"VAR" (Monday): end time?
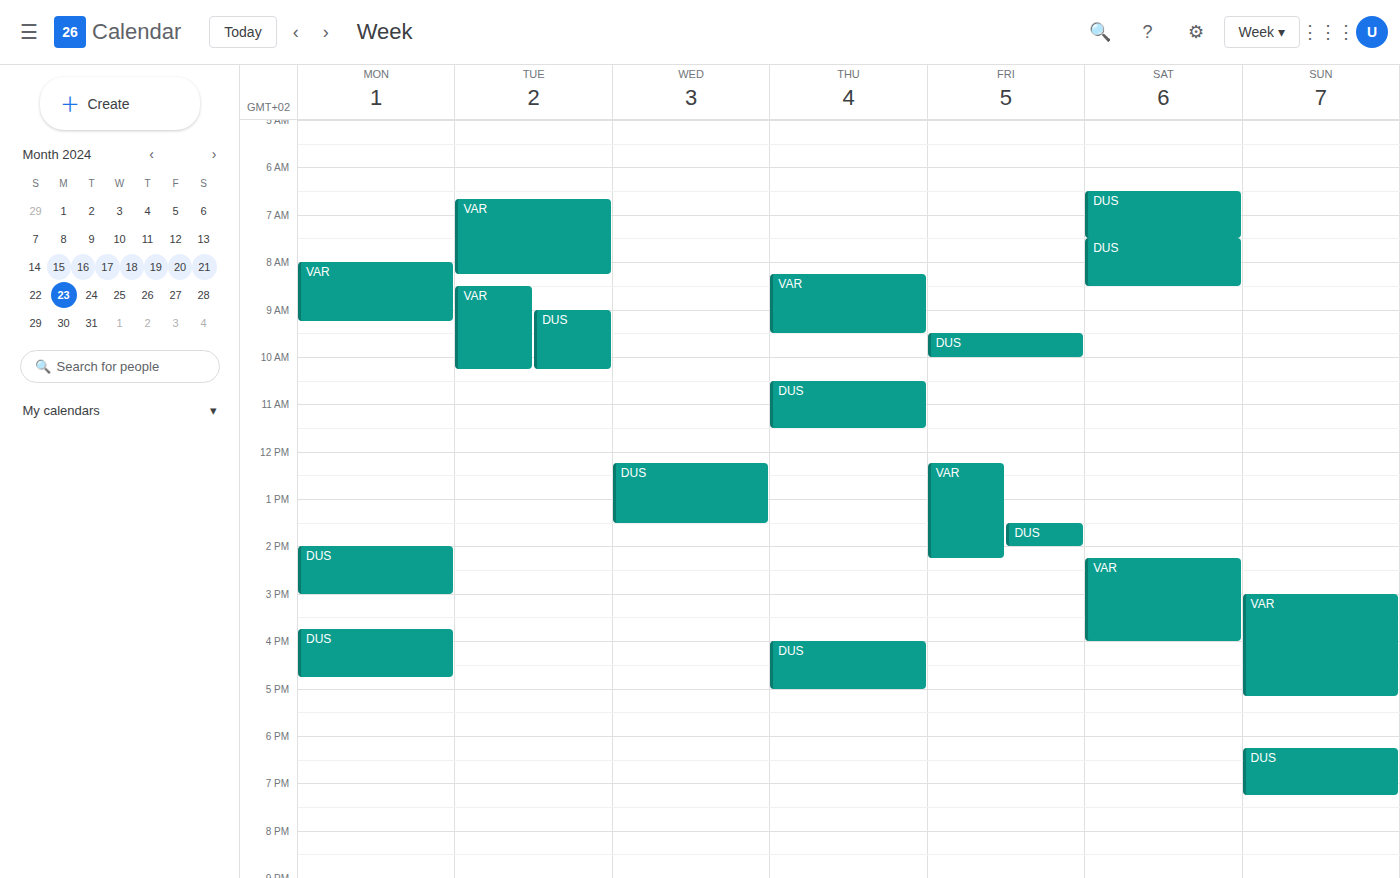
9:15 AM